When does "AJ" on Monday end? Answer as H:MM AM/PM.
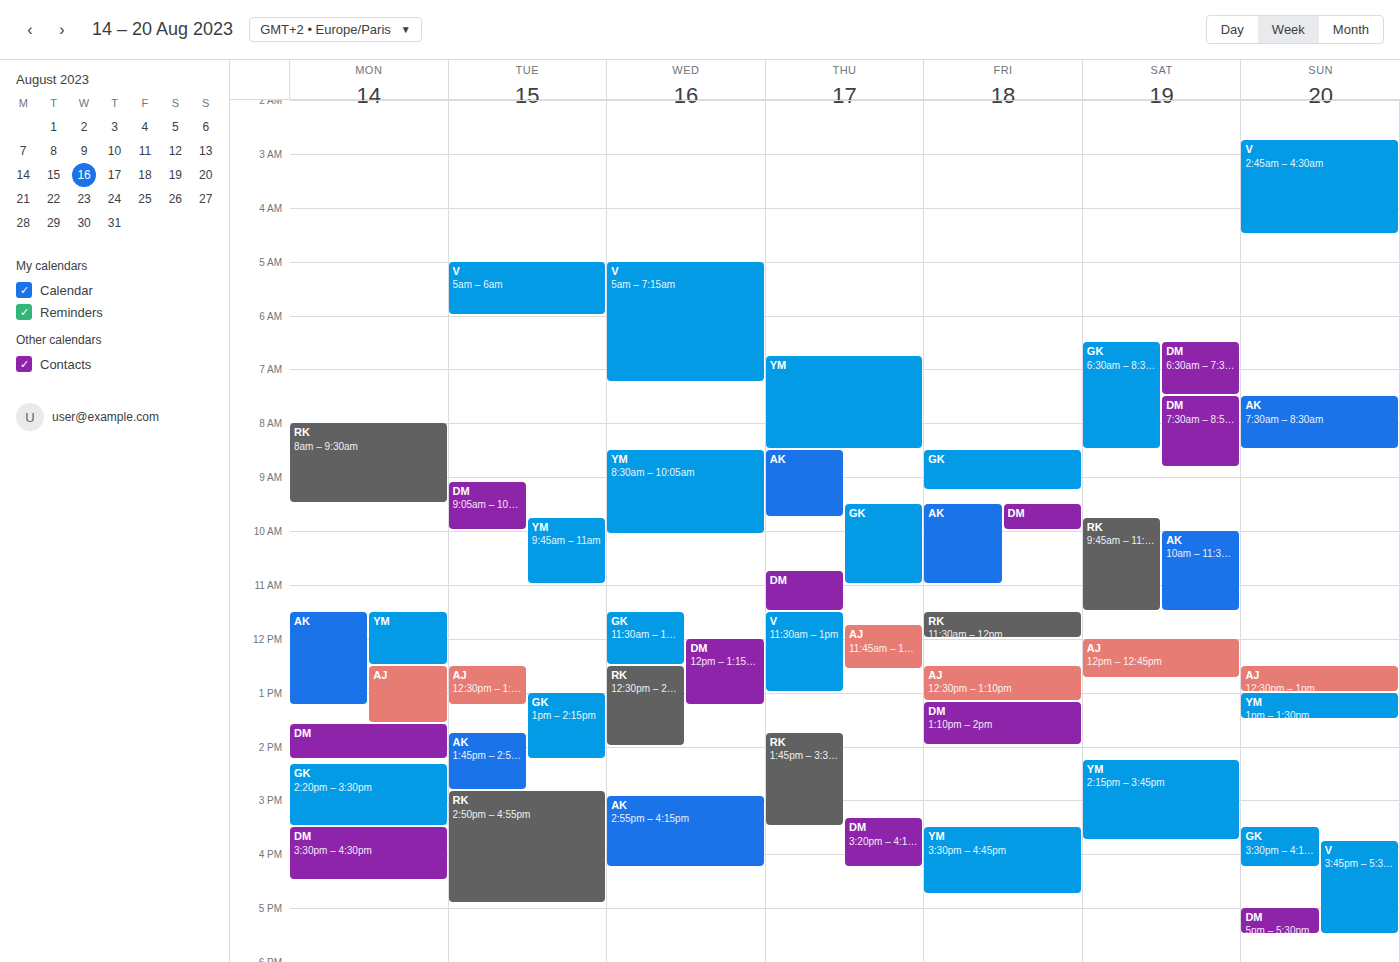
1:35 PM